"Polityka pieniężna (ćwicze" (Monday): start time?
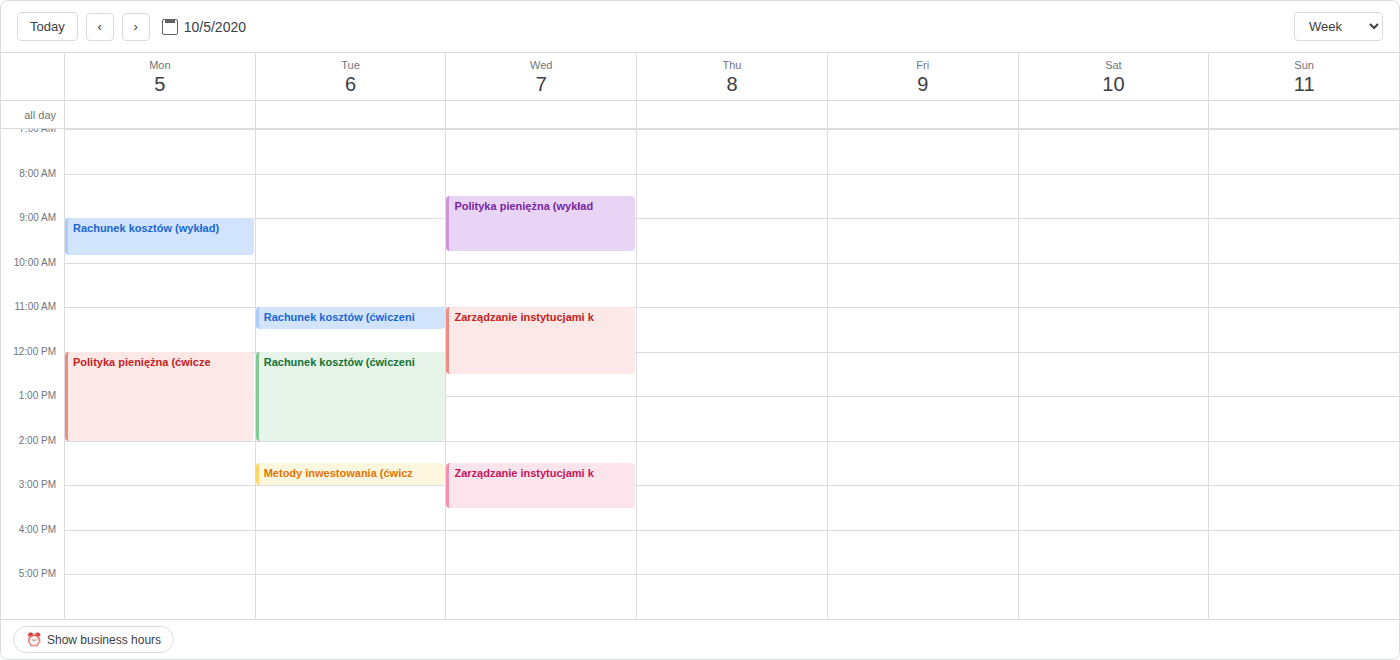
12:00 PM